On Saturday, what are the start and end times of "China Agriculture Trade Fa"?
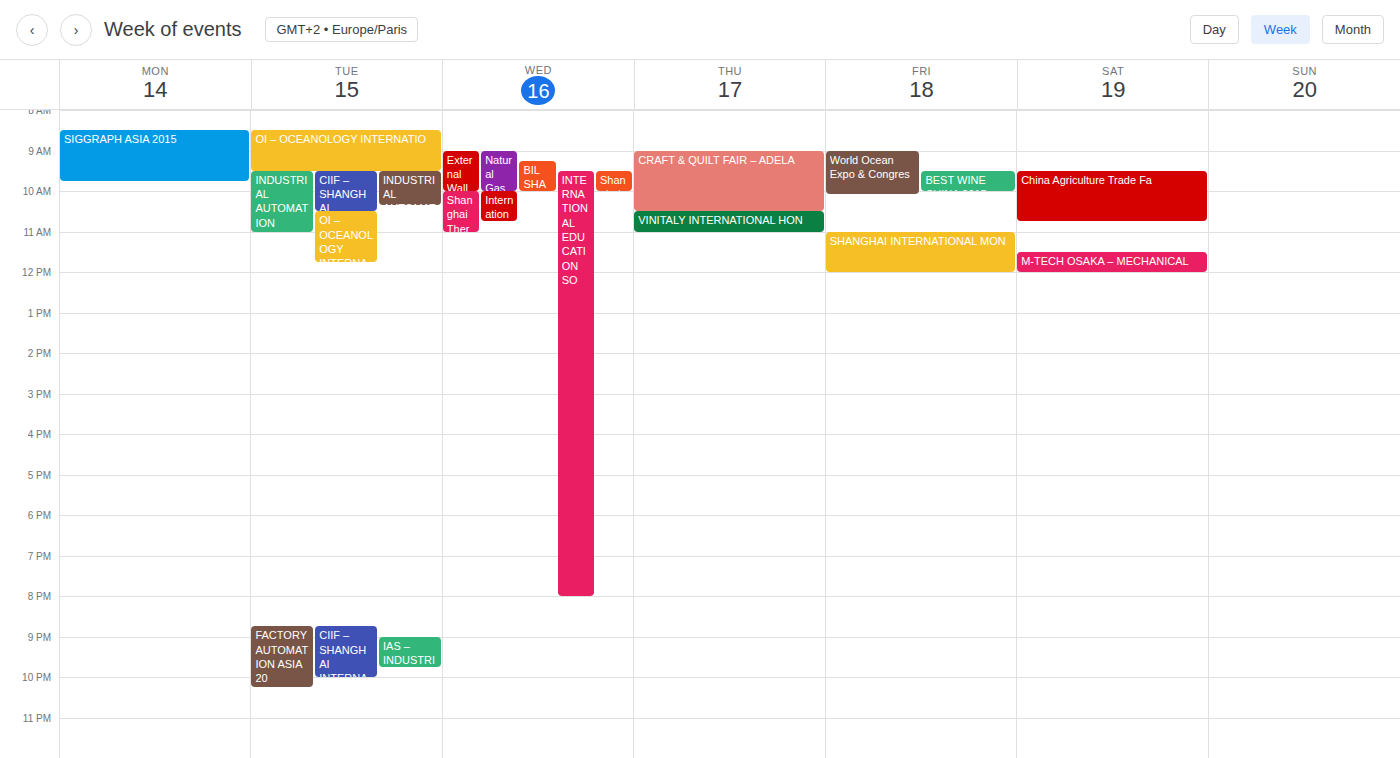
09:30 to 10:45